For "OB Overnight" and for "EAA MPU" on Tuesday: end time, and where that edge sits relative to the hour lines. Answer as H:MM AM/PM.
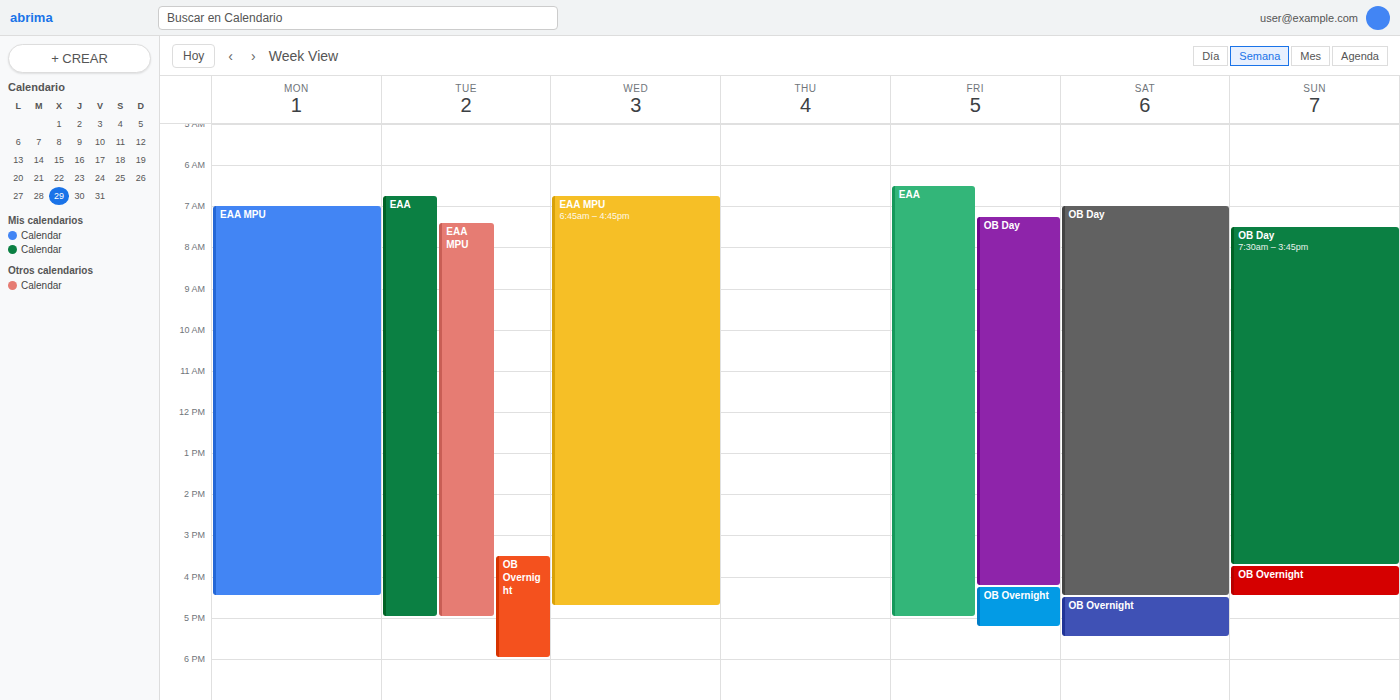
"OB Overnight": 6:00 PM, exactly on the 6 PM line. "EAA MPU": 5:00 PM, exactly on the 5 PM line.